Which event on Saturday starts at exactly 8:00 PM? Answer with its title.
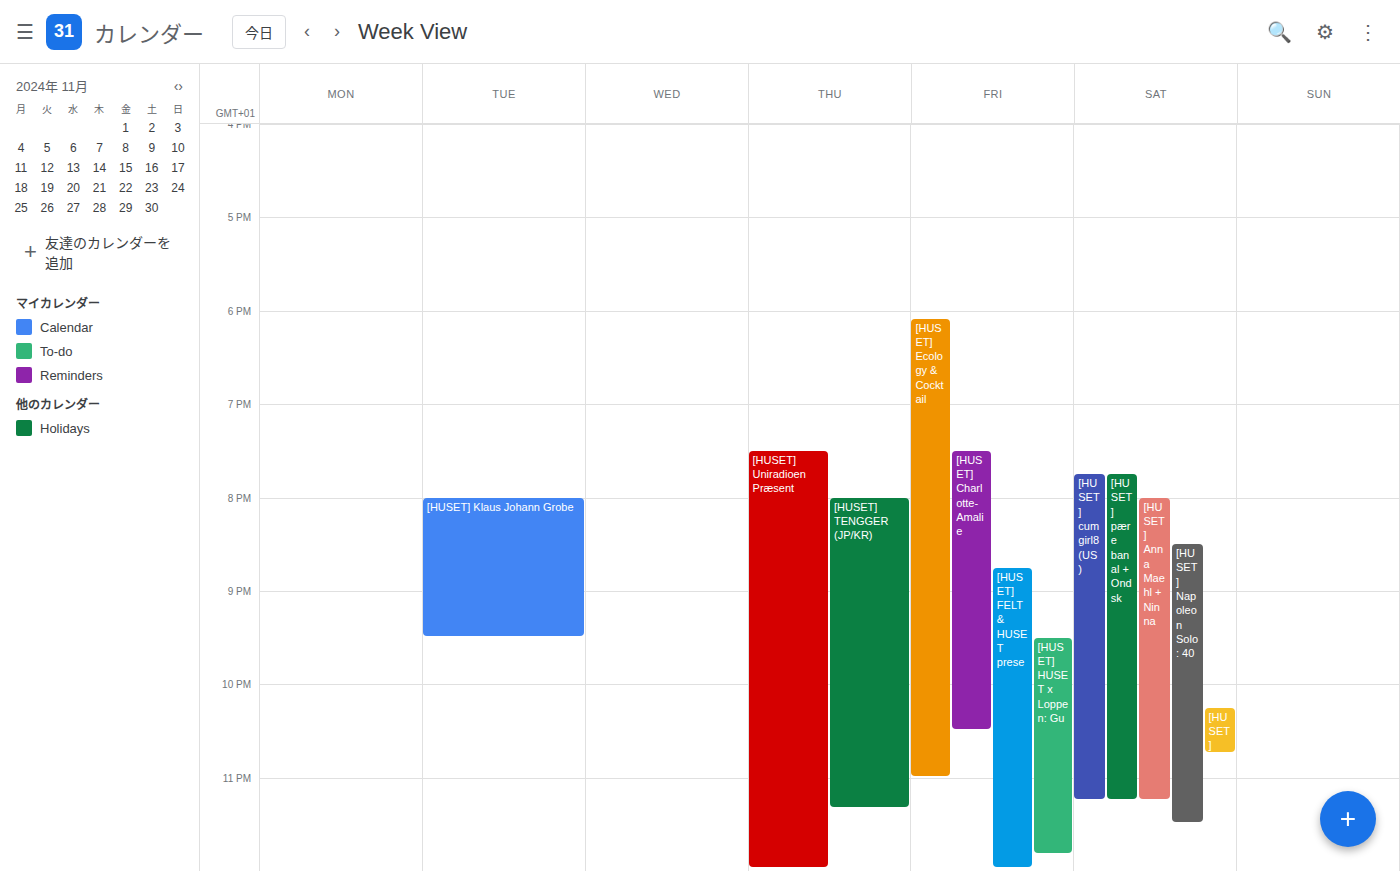
"[HUSET] Anna Maehl + Ninna"